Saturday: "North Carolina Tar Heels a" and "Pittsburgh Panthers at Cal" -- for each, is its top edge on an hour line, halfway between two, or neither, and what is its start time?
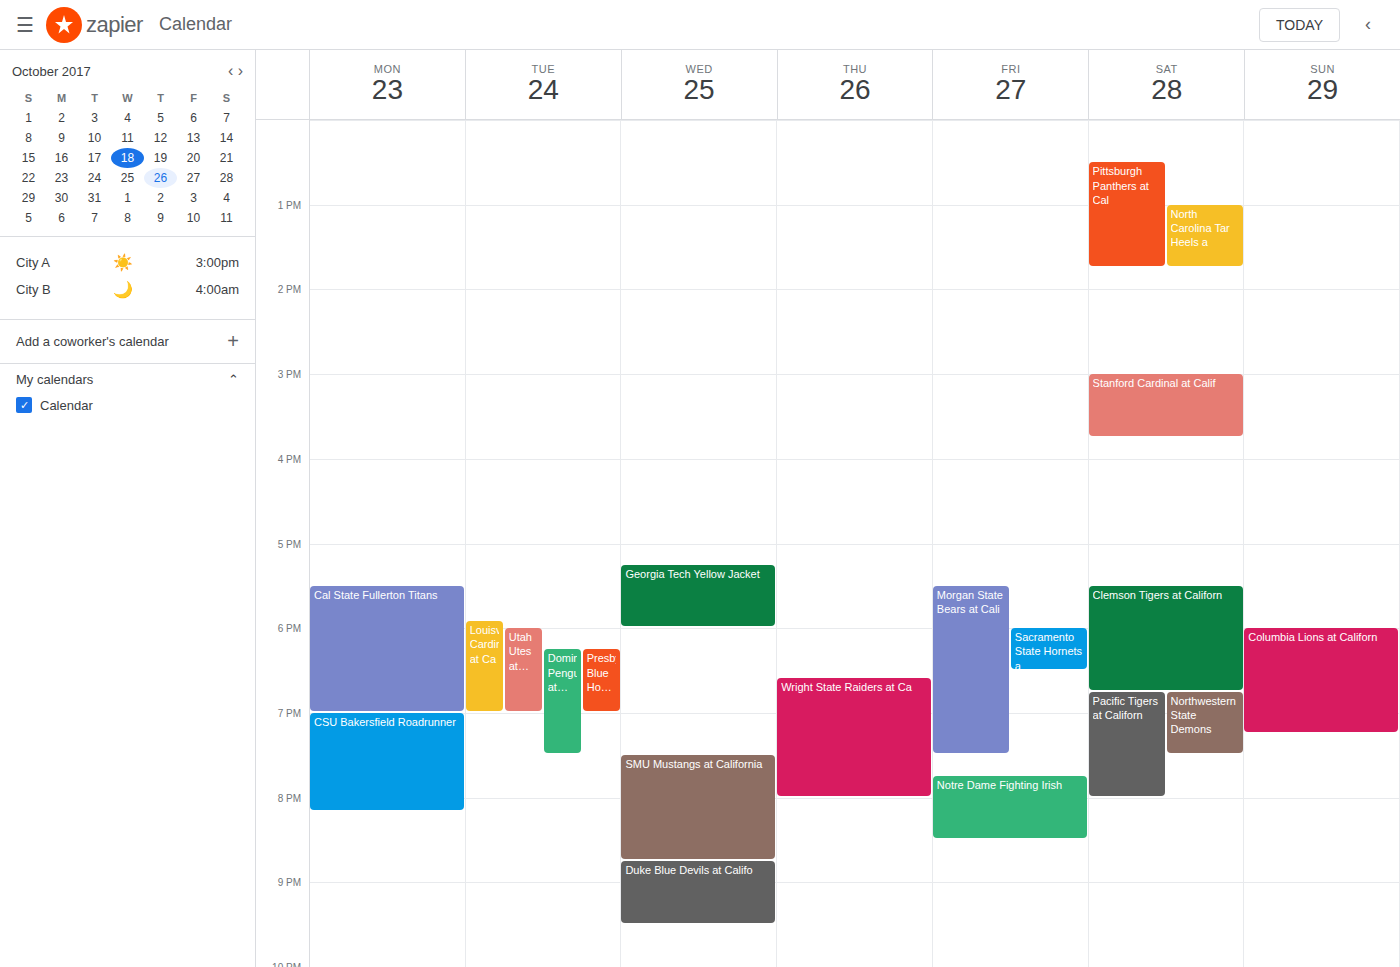
"North Carolina Tar Heels a": 1:00 PM, exactly on the 1 PM line. "Pittsburgh Panthers at Cal": 12:30 PM, halfway between the 12 PM and 1 PM lines.